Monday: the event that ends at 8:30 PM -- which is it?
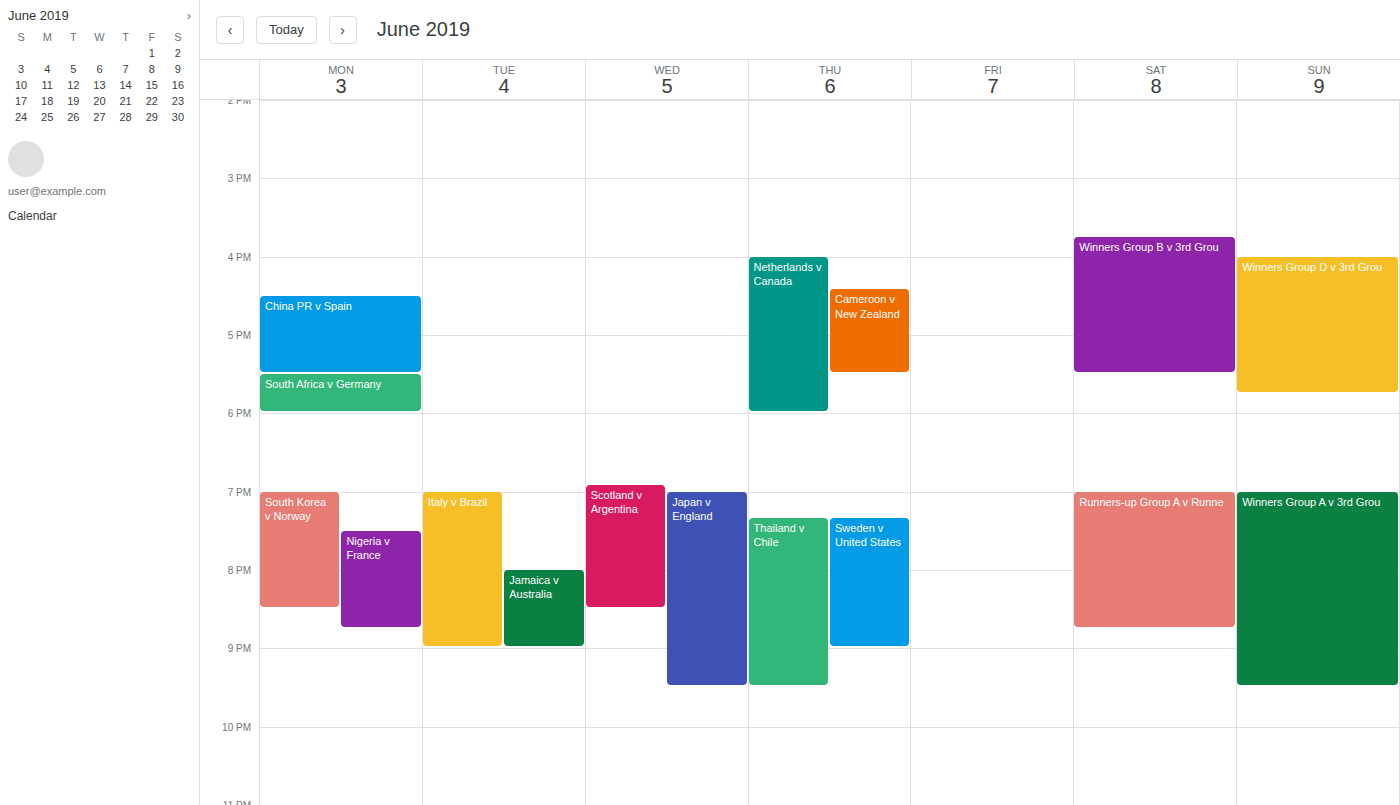
"South Korea v Norway"